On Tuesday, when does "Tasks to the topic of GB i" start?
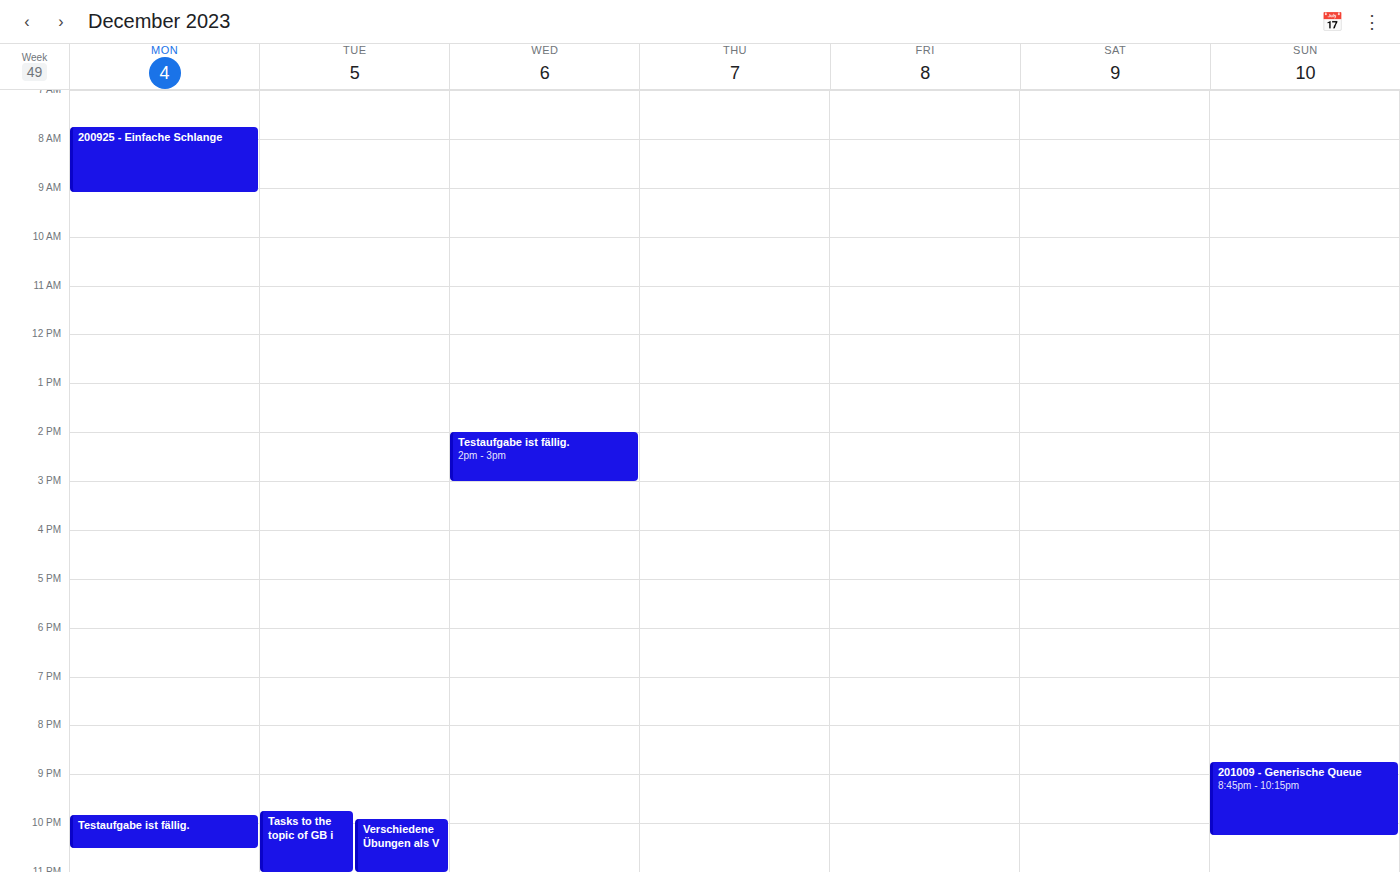
9:45 PM